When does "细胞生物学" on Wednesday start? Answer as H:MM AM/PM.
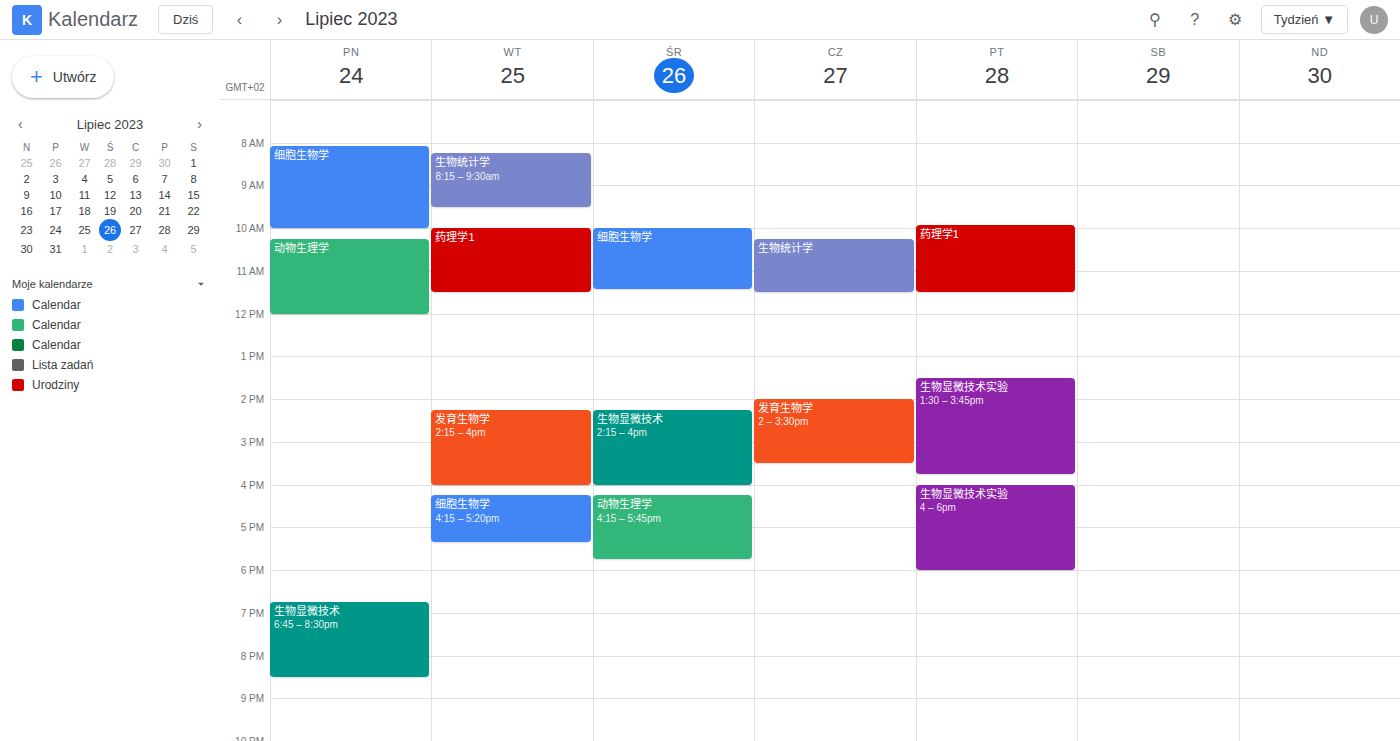
10:00 AM